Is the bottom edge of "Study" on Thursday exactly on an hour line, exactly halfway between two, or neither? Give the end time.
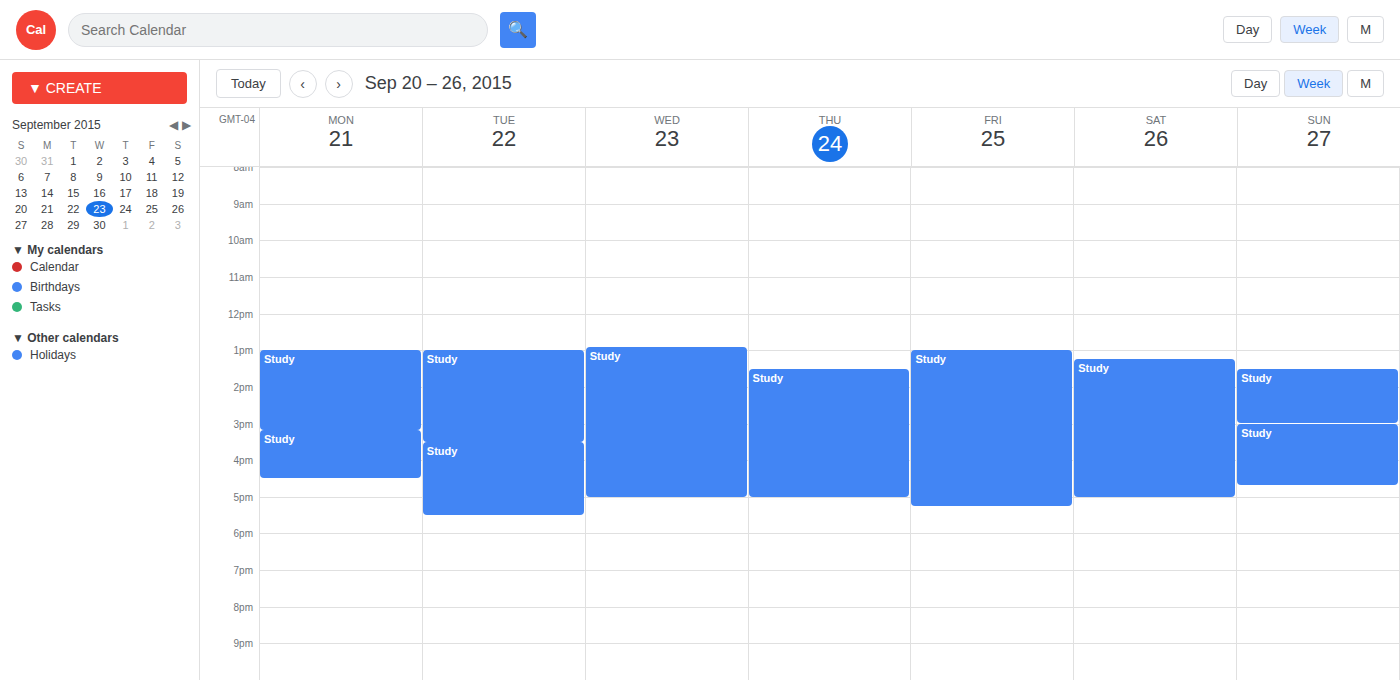
5:00 PM -- exactly on the 5 PM line.